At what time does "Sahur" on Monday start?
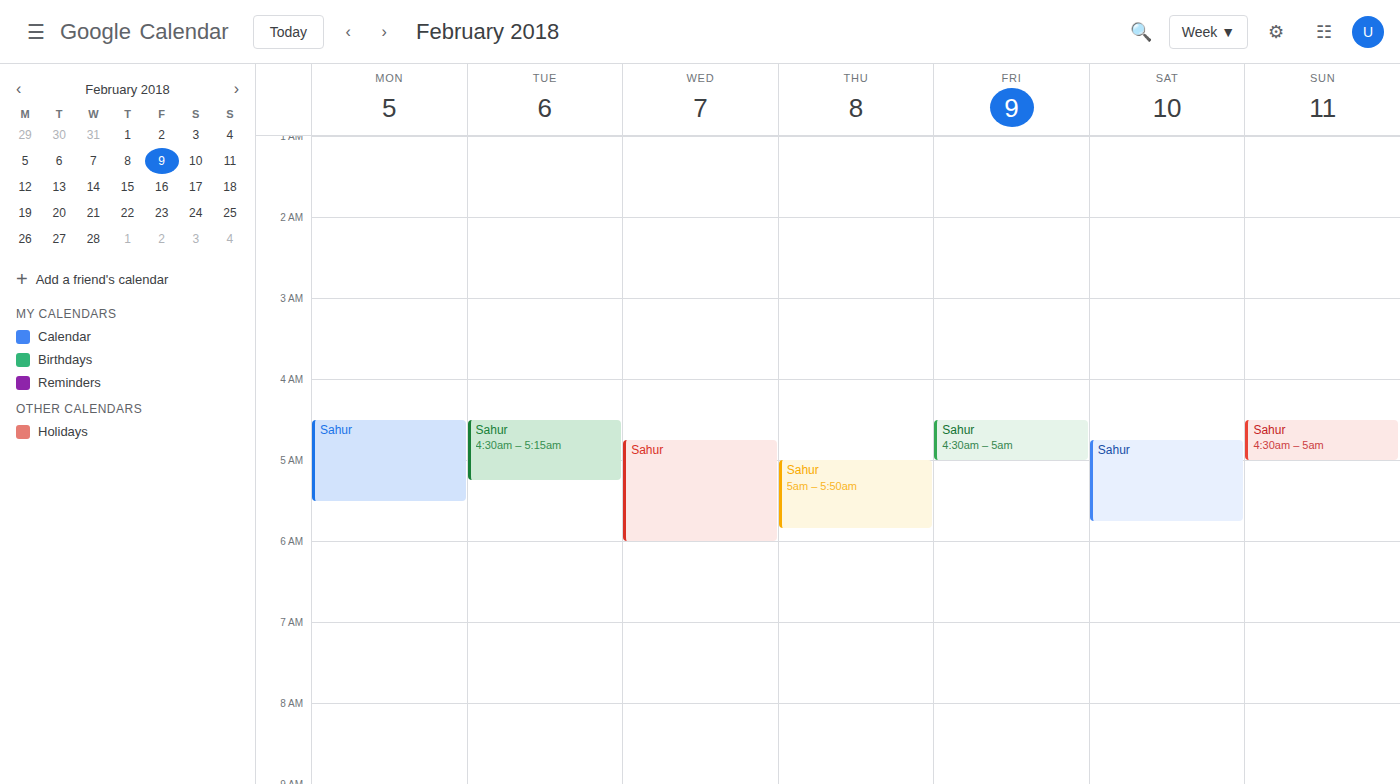
4:30 AM